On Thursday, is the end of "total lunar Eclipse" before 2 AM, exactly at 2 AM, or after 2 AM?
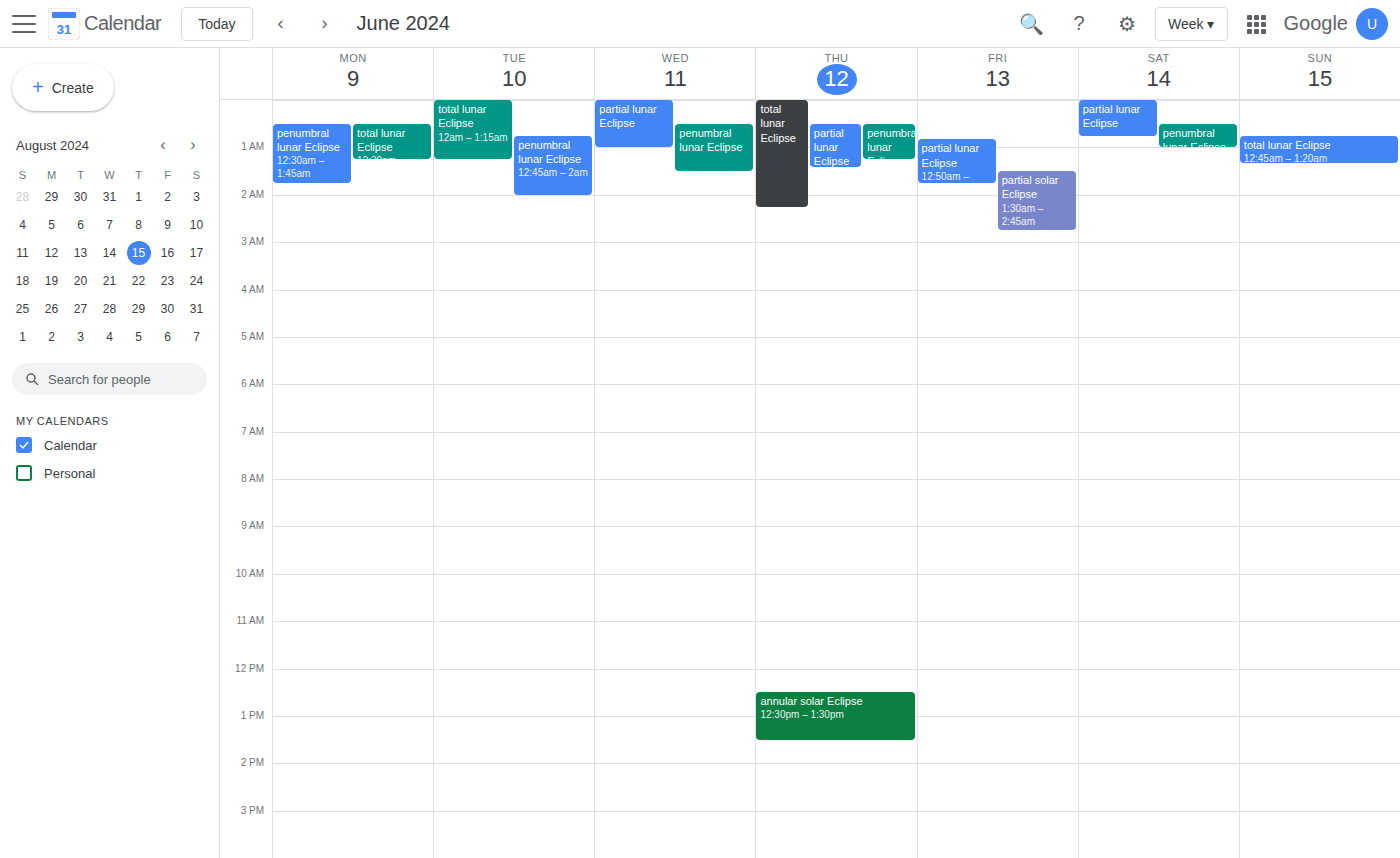
2:15 AM -- after 2 AM, 15 minutes below the 2 AM line.